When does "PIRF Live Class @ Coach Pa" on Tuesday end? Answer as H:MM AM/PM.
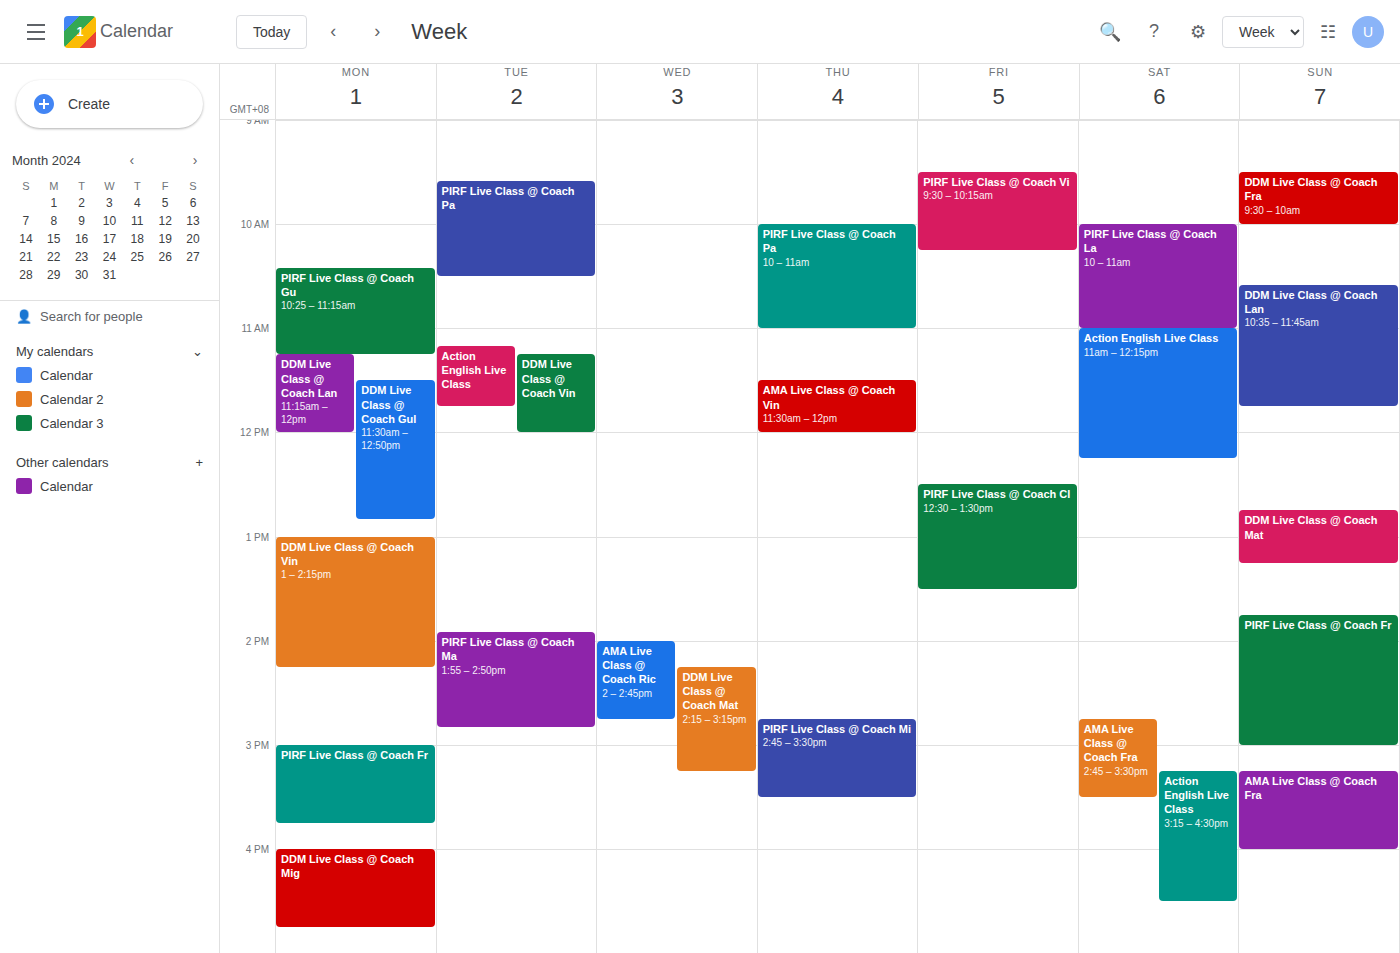
10:30 AM